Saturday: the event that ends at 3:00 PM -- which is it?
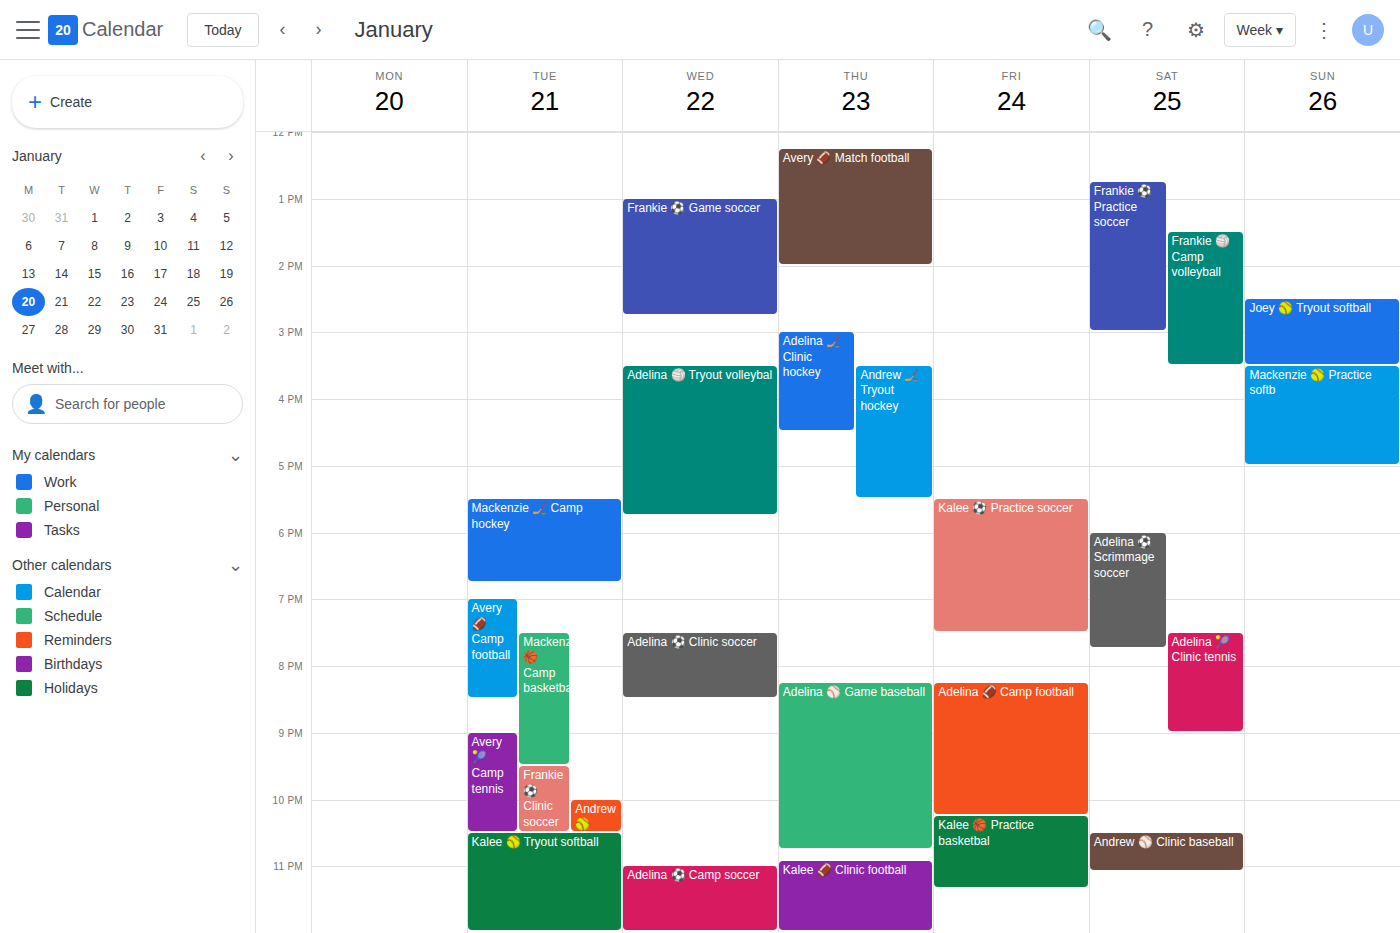
"Frankie ⚽ Practice soccer"